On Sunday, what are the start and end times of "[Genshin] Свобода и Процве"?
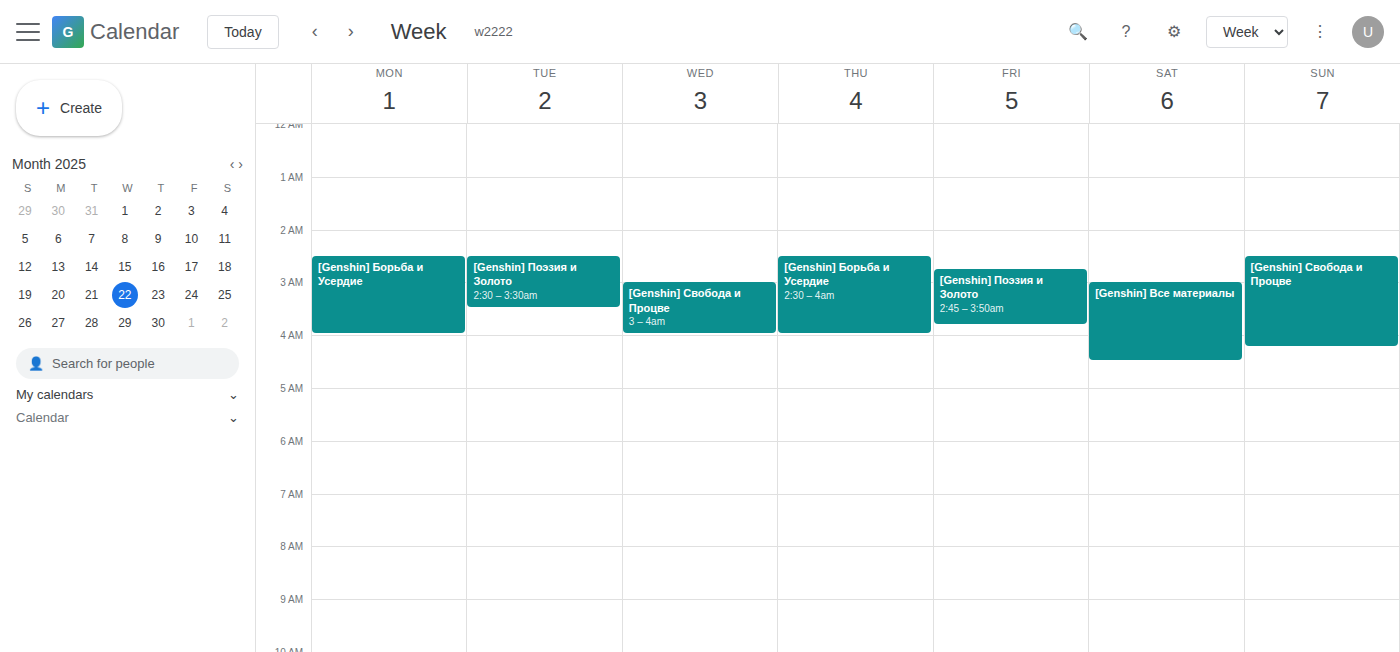
2:30 AM to 4:15 AM